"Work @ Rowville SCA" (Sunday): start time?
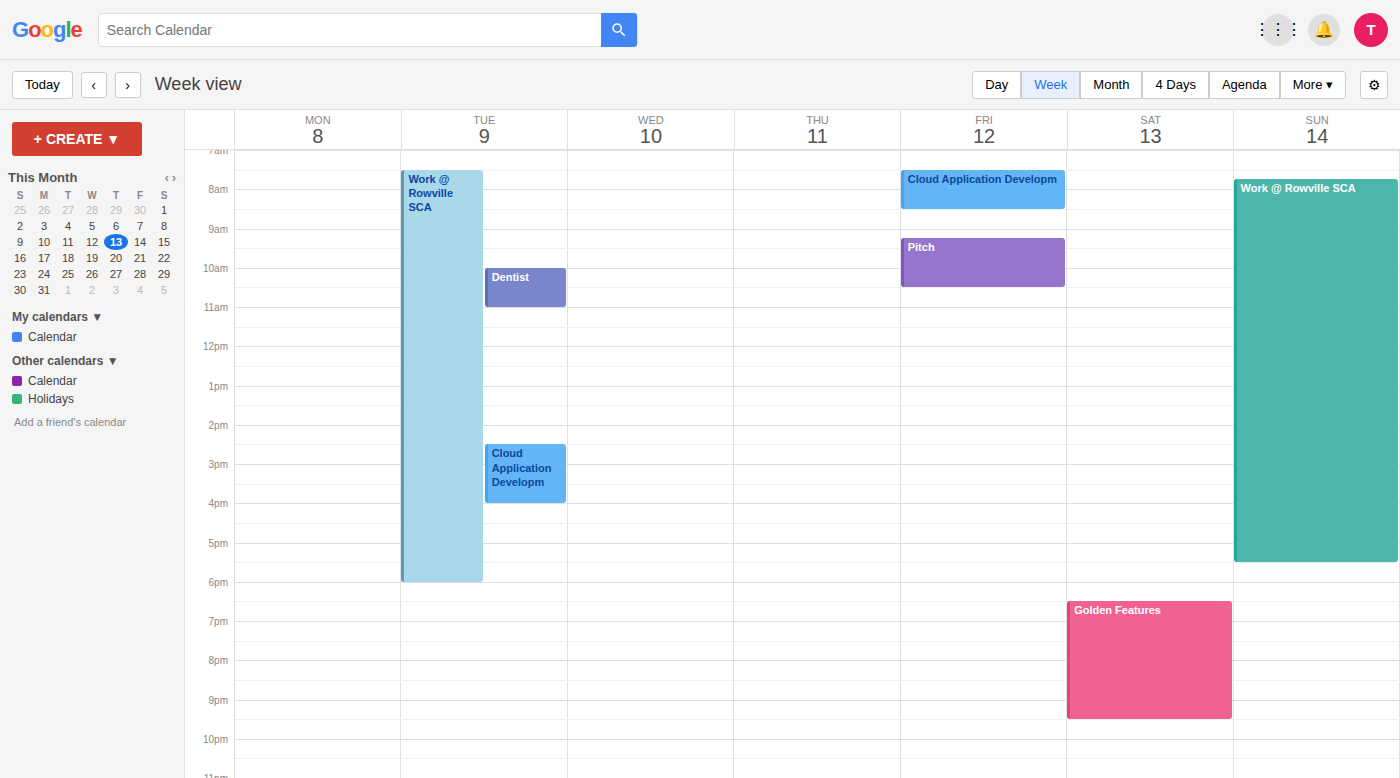
7:45 AM